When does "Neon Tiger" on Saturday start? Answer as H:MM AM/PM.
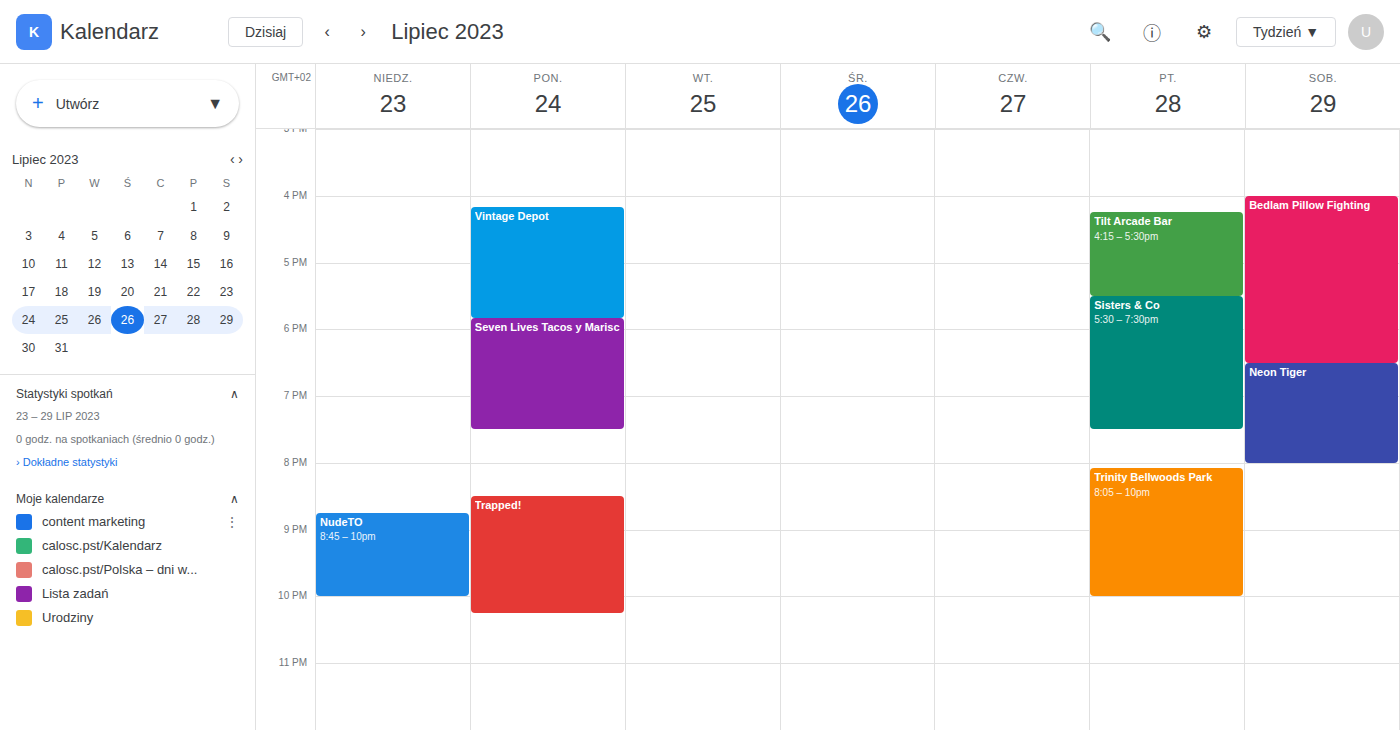
6:30 PM